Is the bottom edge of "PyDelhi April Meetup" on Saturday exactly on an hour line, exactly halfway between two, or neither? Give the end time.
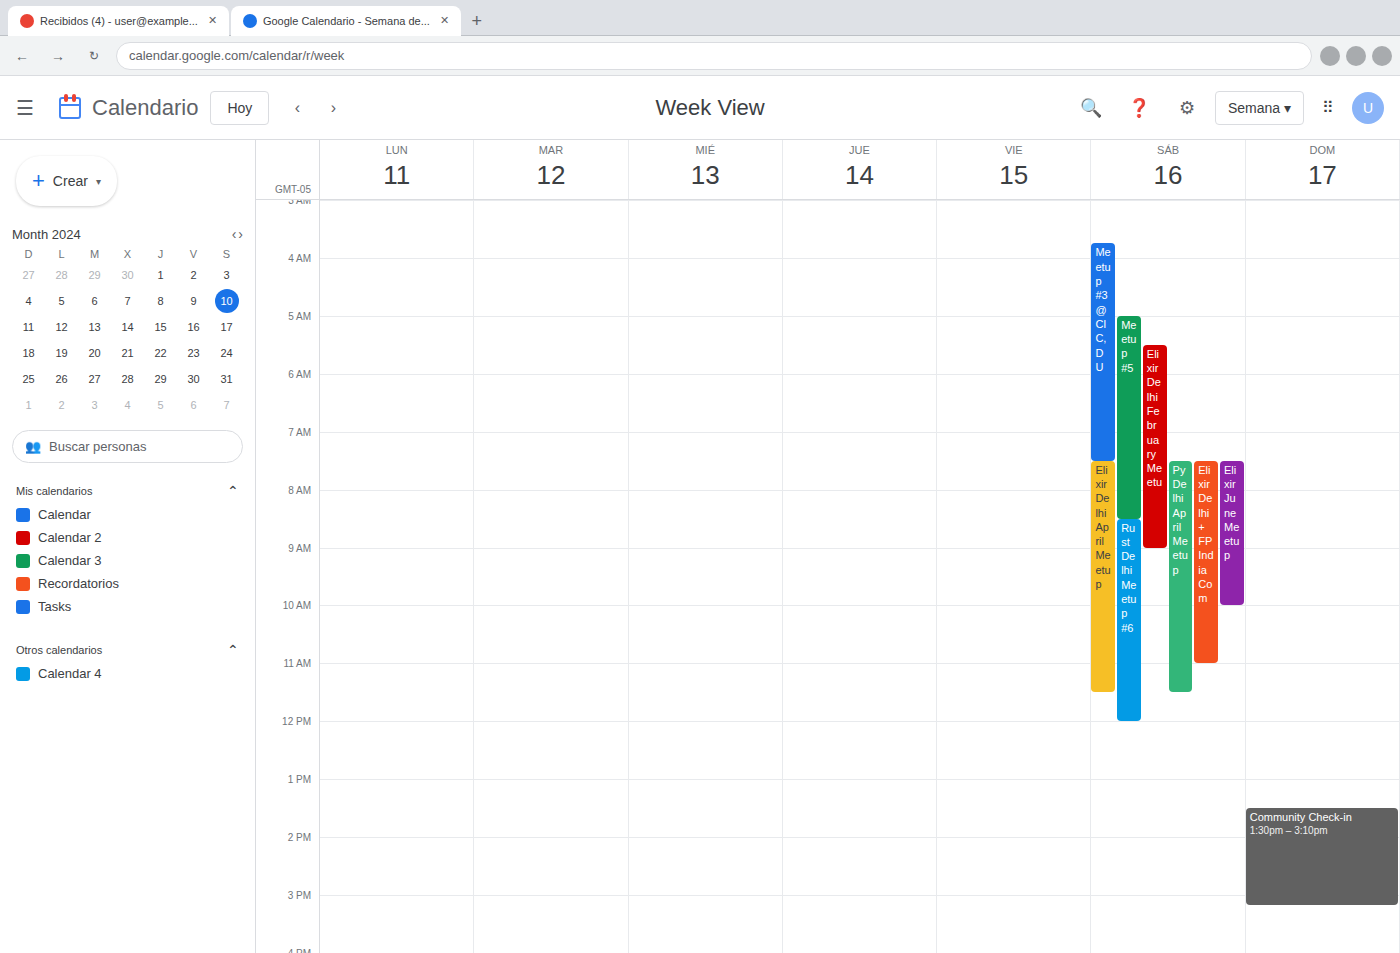
11:30 AM -- halfway between the 11 AM and 12 PM lines.